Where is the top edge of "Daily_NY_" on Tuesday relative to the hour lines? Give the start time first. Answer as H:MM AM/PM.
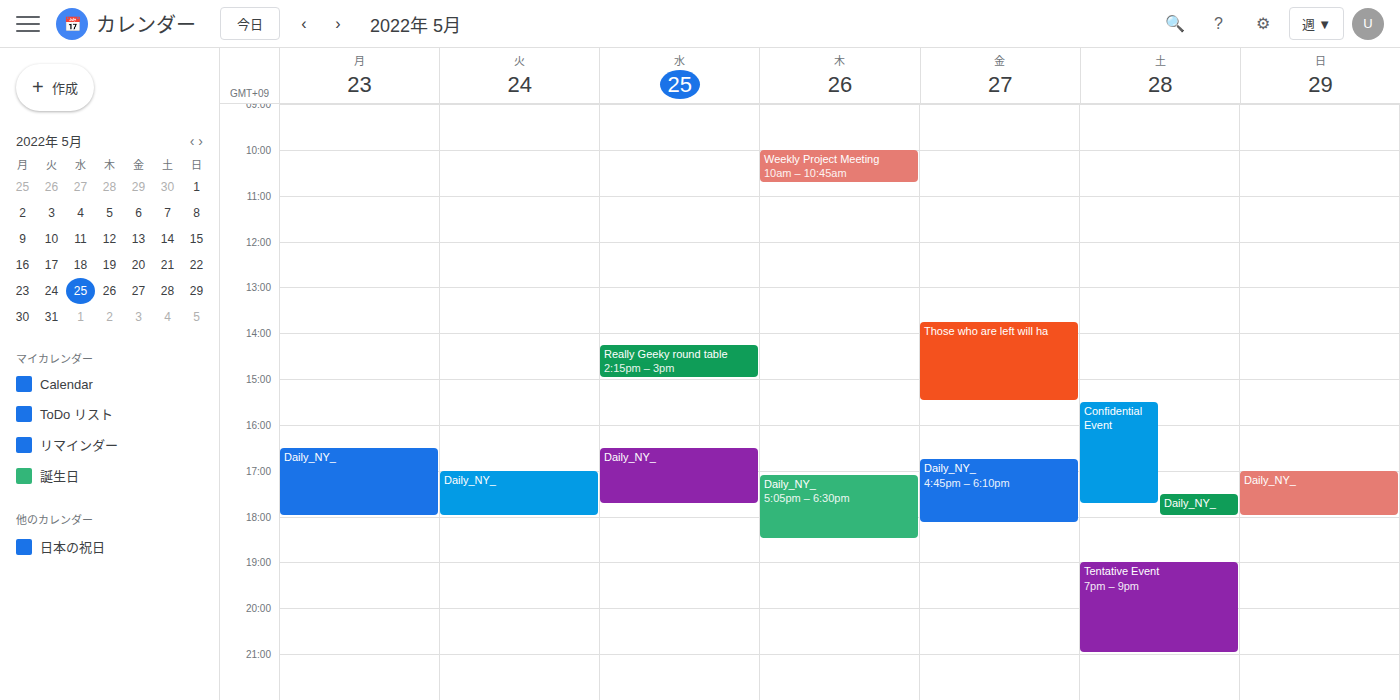
5:00 PM -- exactly on the 5 PM line.